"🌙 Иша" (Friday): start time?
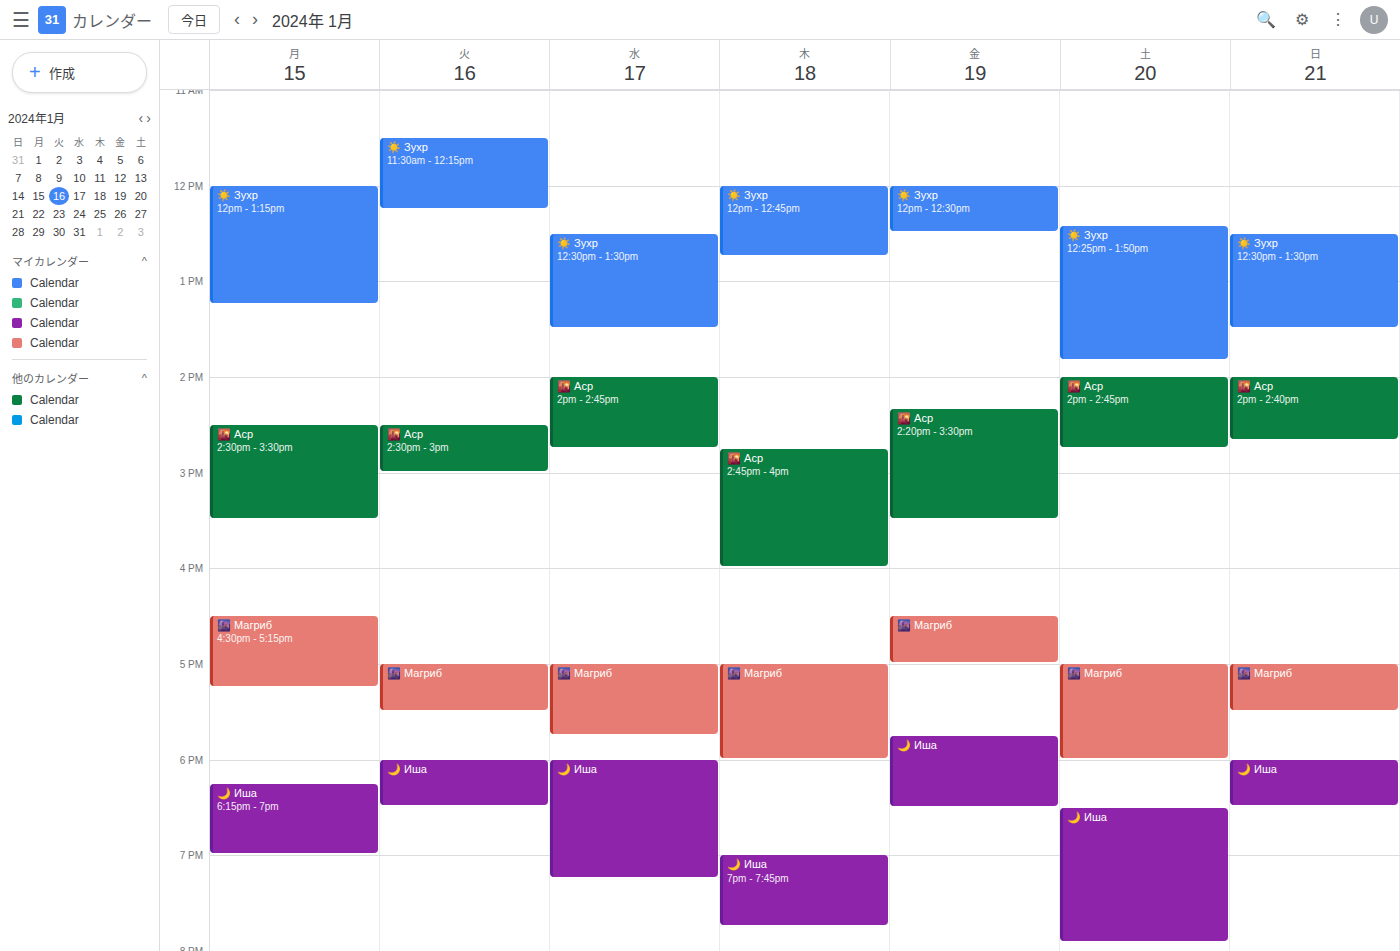
5:45 PM